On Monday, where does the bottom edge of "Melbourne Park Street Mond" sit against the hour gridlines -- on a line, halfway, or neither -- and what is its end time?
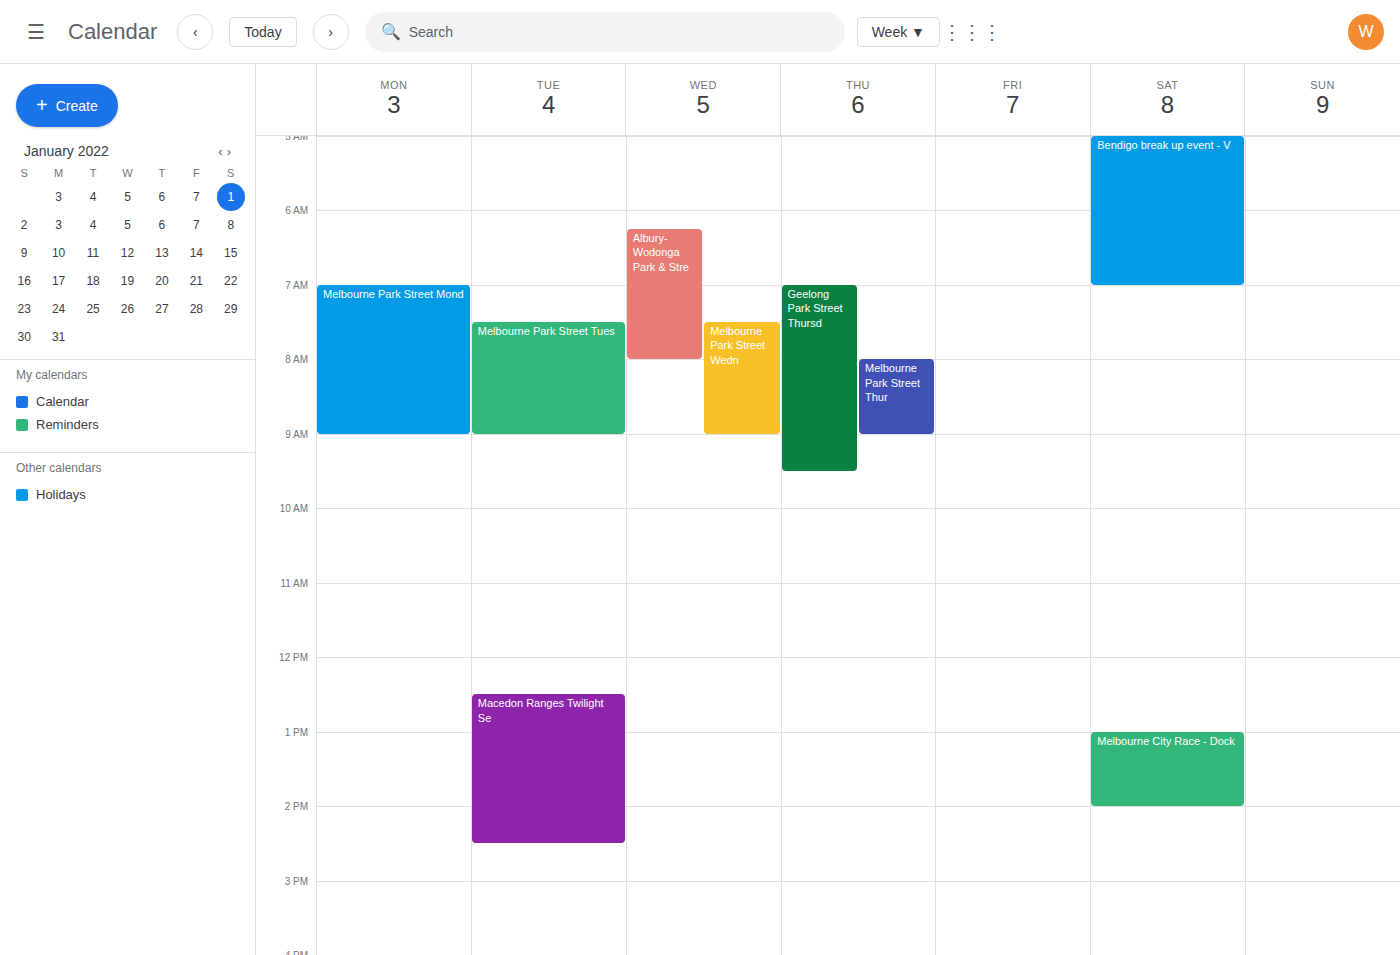
9:00 AM -- exactly on the 9 AM line.